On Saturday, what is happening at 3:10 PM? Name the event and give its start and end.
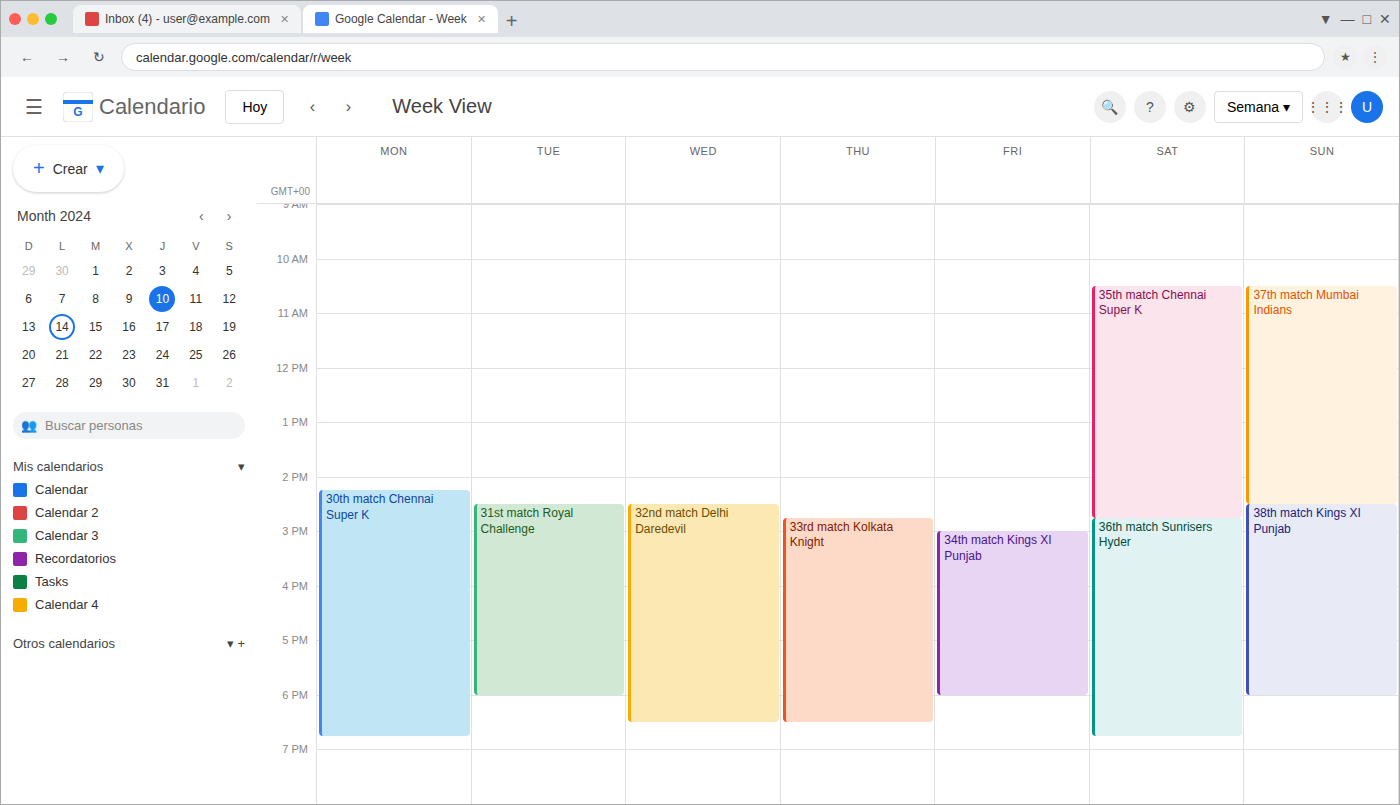
"36th match Sunrisers Hyder", 2:45 PM to 6:45 PM